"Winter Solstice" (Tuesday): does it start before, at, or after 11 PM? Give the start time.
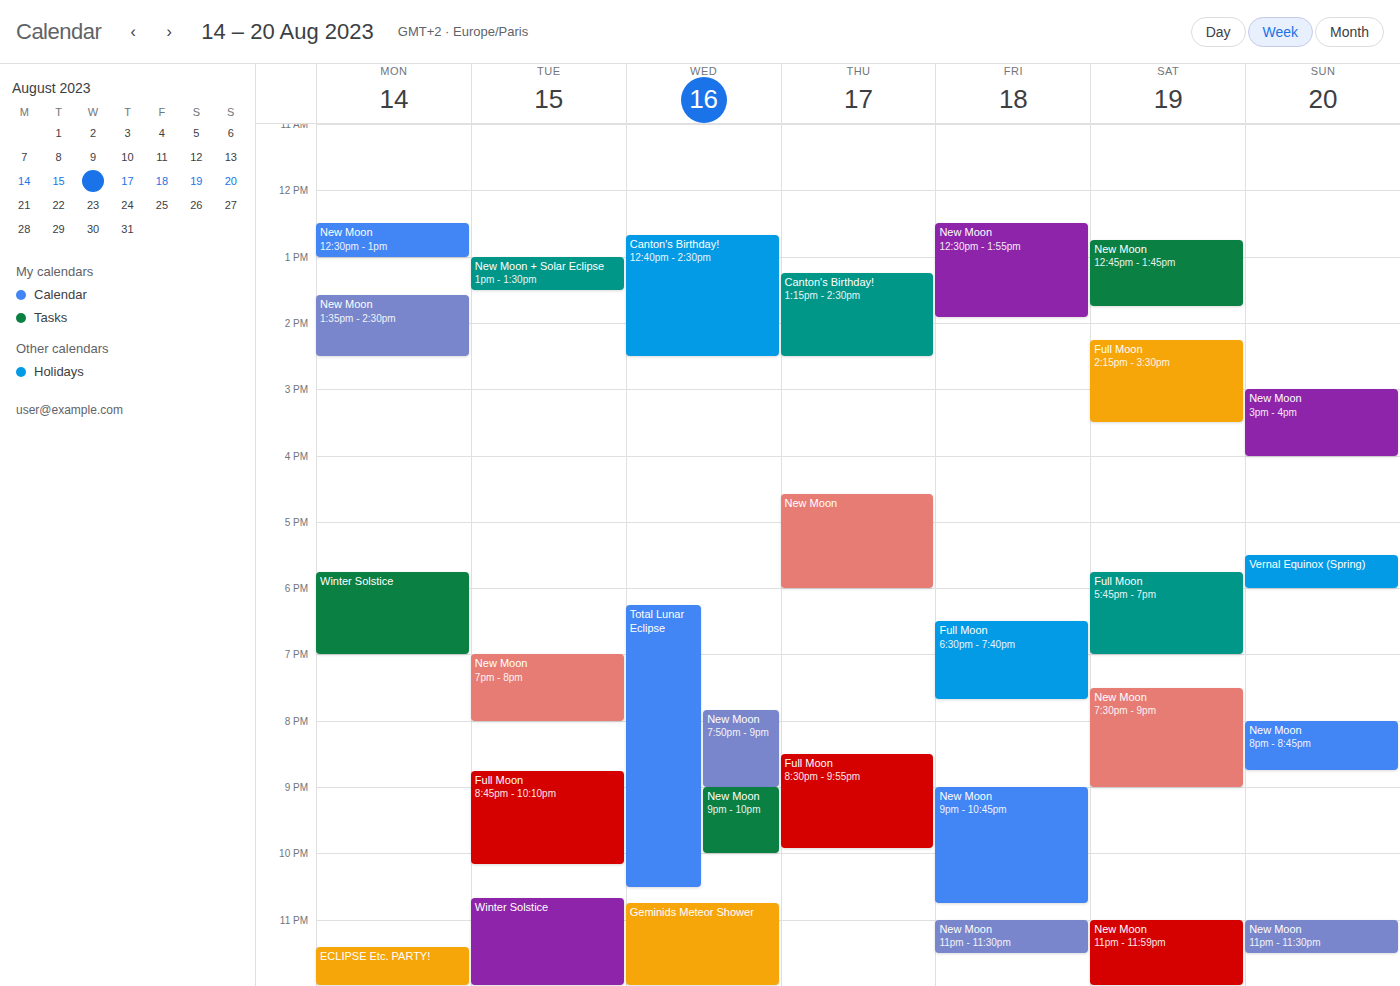
10:40 PM -- before 11 PM, 20 minutes above the 11 PM line.